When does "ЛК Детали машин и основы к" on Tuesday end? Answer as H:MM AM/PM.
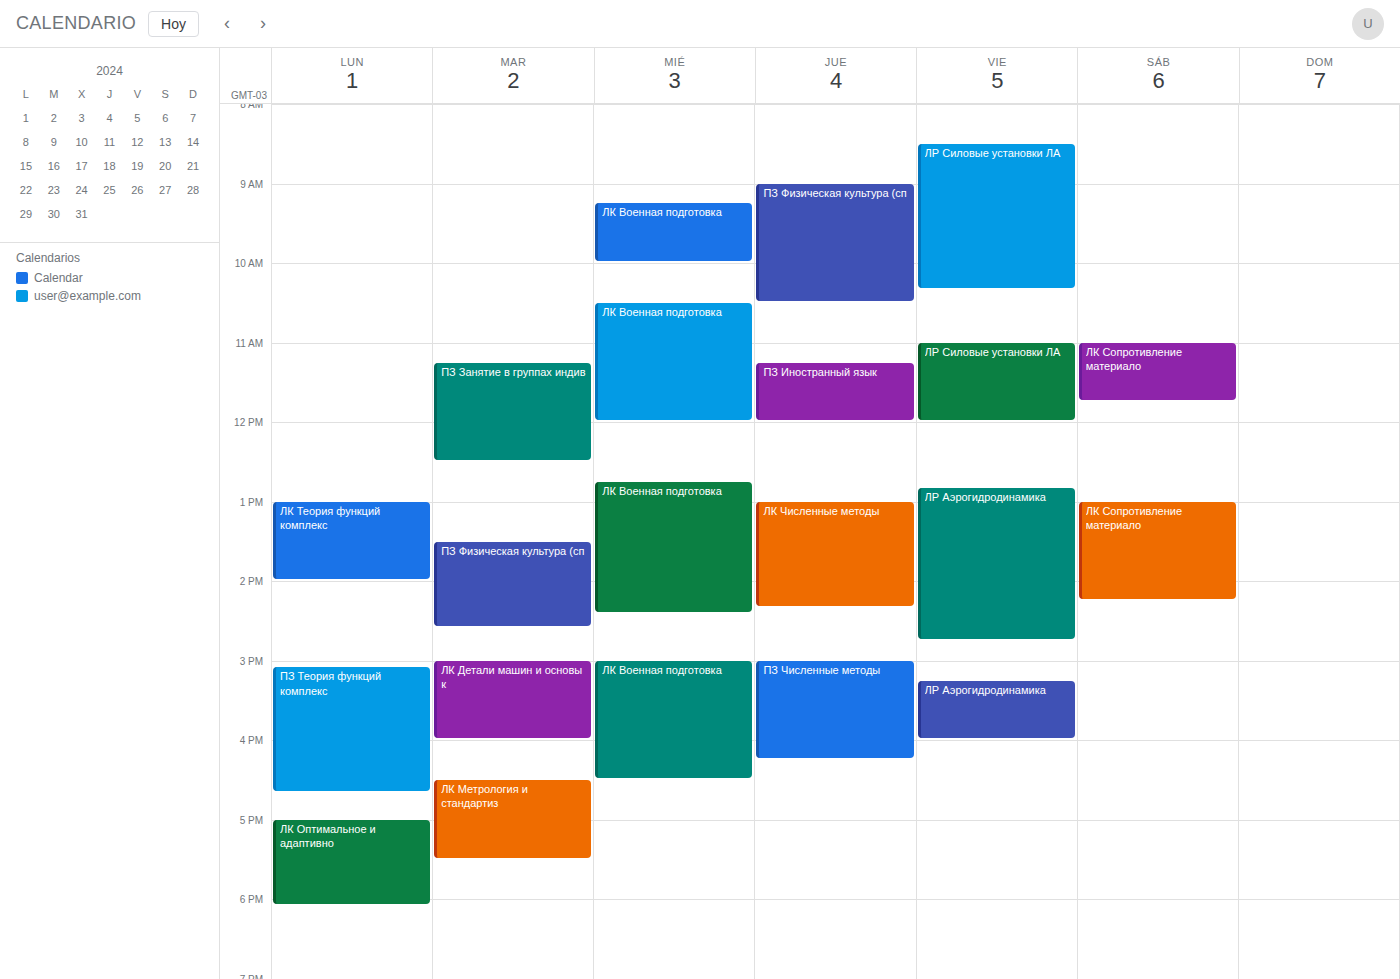
4:00 PM